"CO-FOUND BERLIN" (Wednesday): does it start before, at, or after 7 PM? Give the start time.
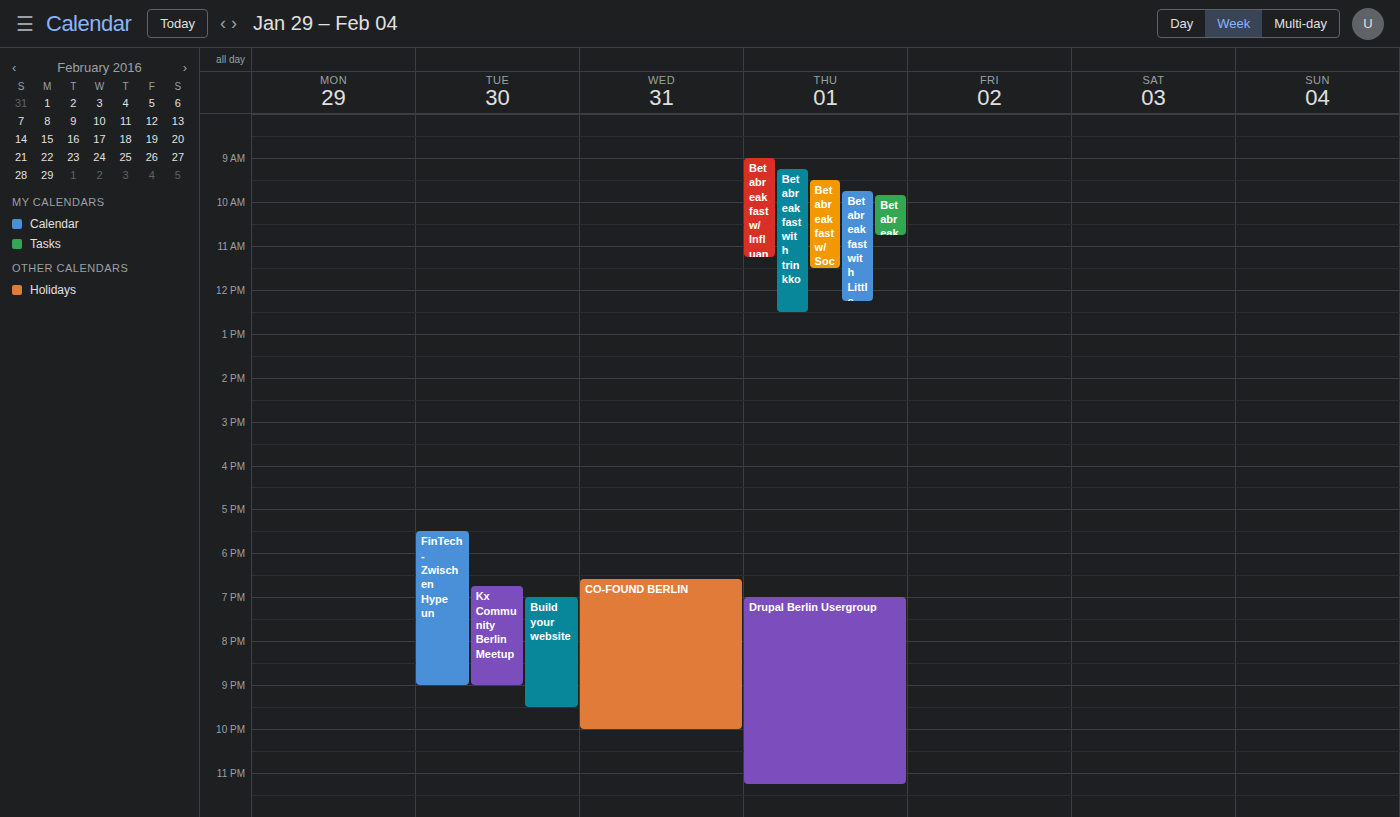
6:35 PM -- before 7 PM, 25 minutes above the 7 PM line.